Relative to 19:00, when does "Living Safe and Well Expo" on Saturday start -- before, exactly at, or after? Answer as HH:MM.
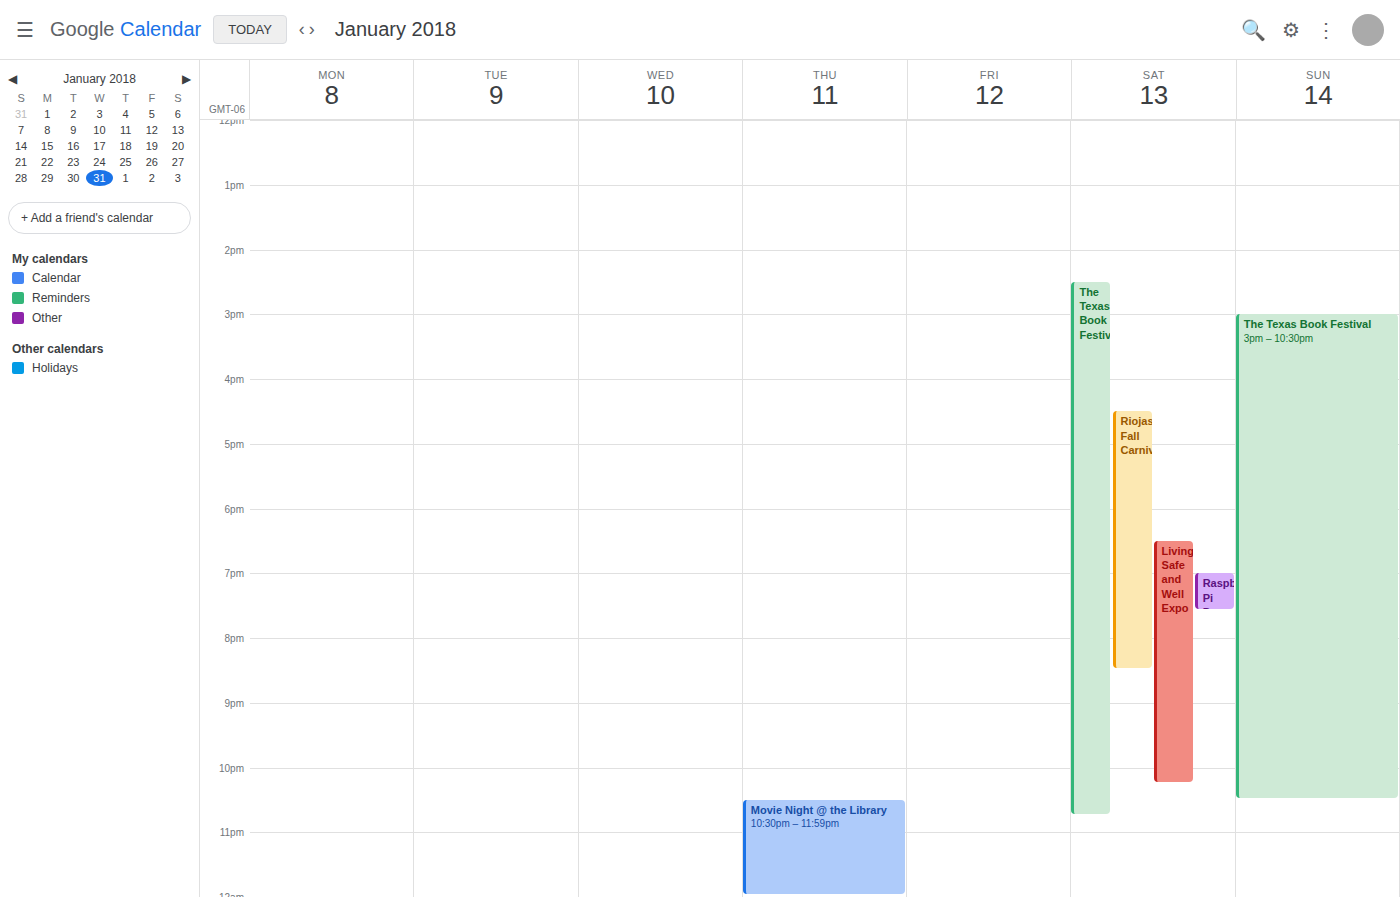
18:30 -- before 19:00, 30 minutes above the 19:00 line.